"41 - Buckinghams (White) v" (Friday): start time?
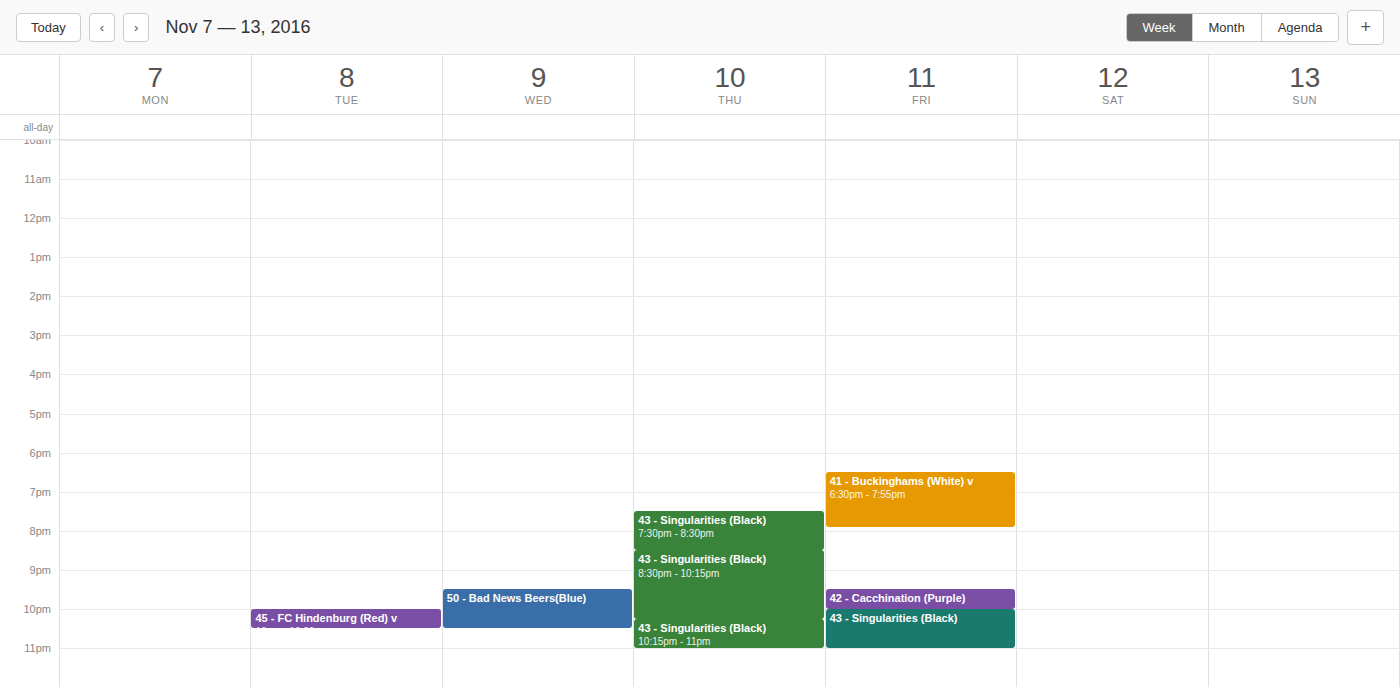
6:30 PM